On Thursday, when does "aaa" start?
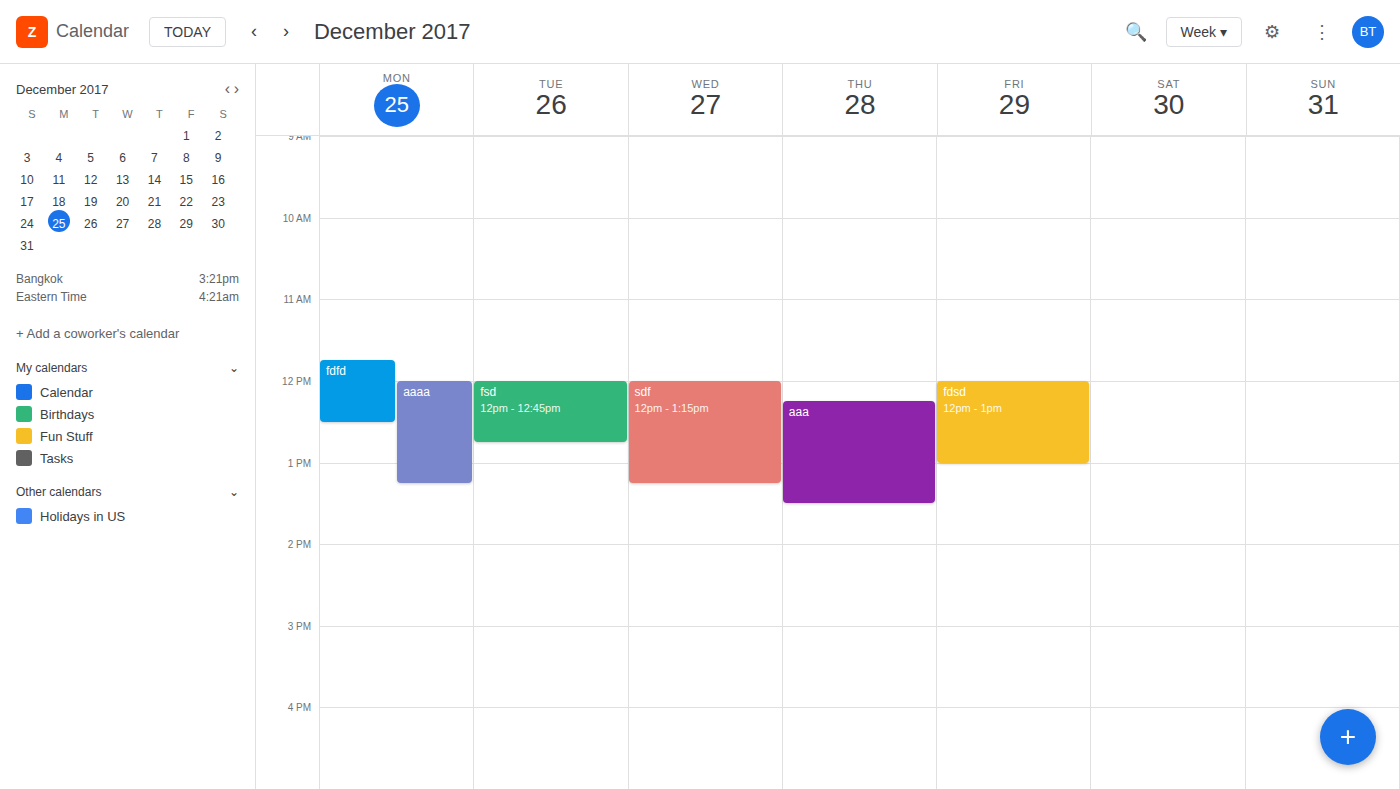
12:15 PM